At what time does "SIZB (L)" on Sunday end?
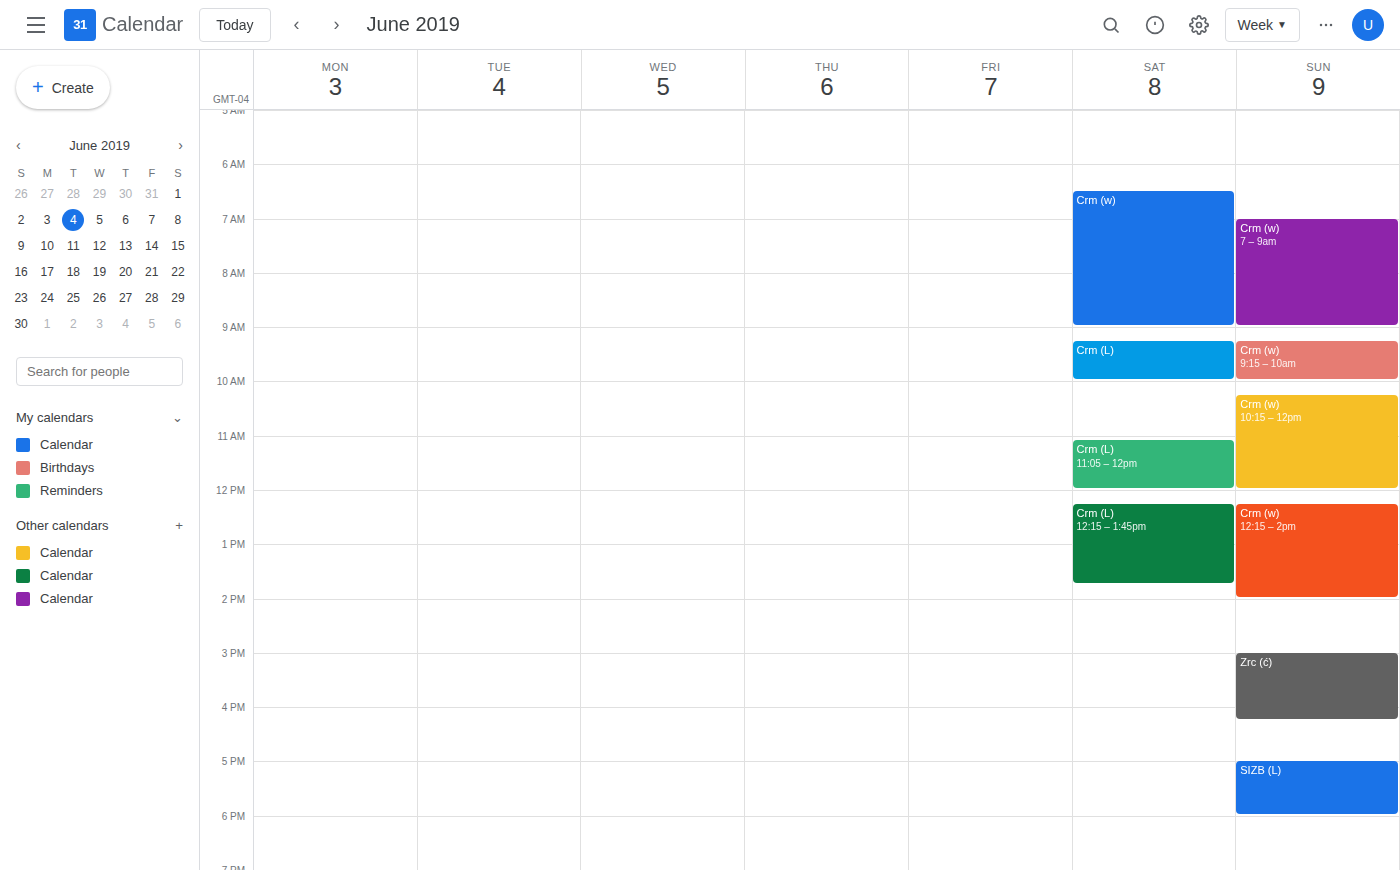
6:00 PM